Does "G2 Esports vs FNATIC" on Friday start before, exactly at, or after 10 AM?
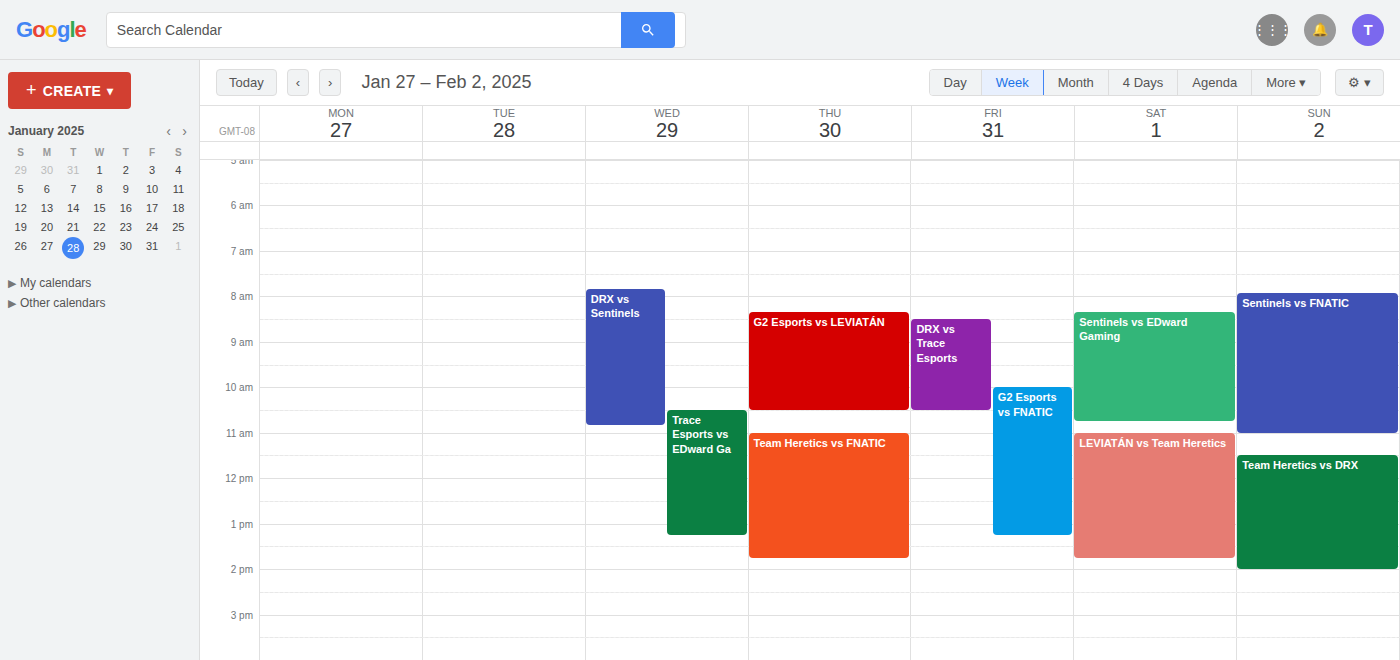
10:00 AM -- exactly at 10 AM, on the 10 AM line.